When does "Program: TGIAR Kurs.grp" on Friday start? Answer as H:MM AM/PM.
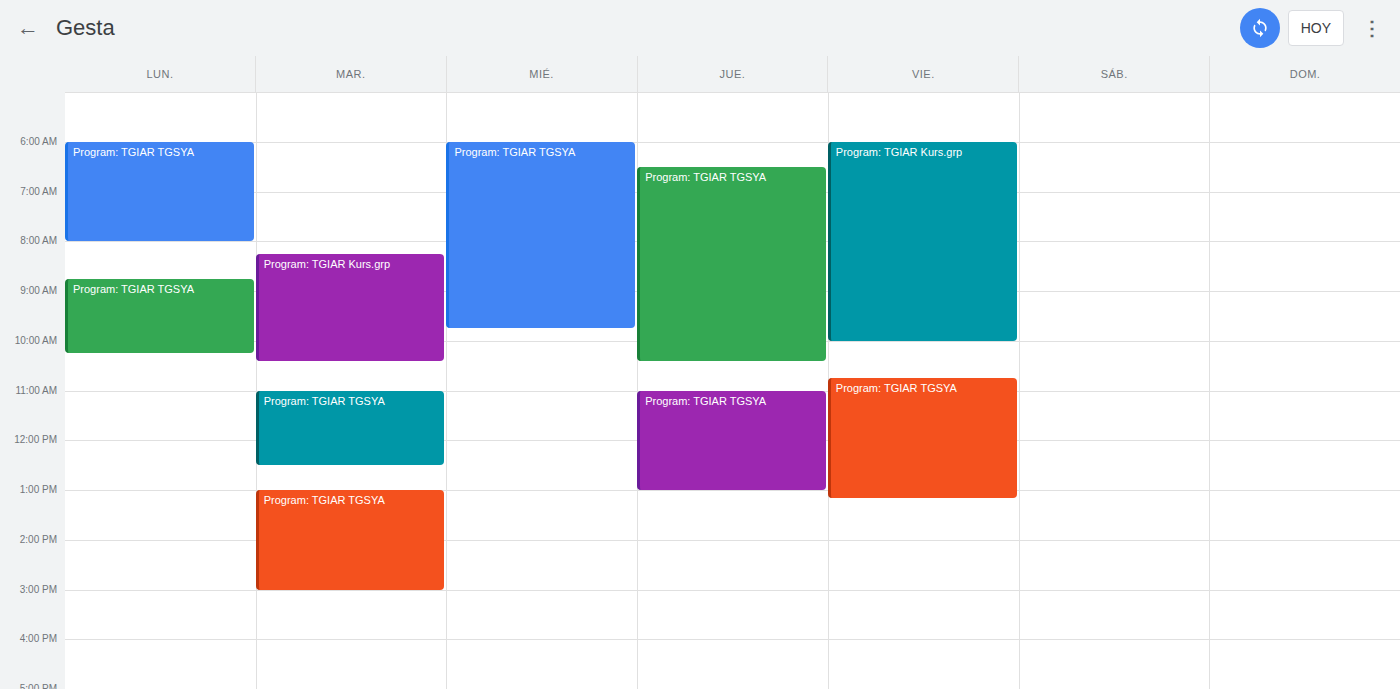
6:00 AM